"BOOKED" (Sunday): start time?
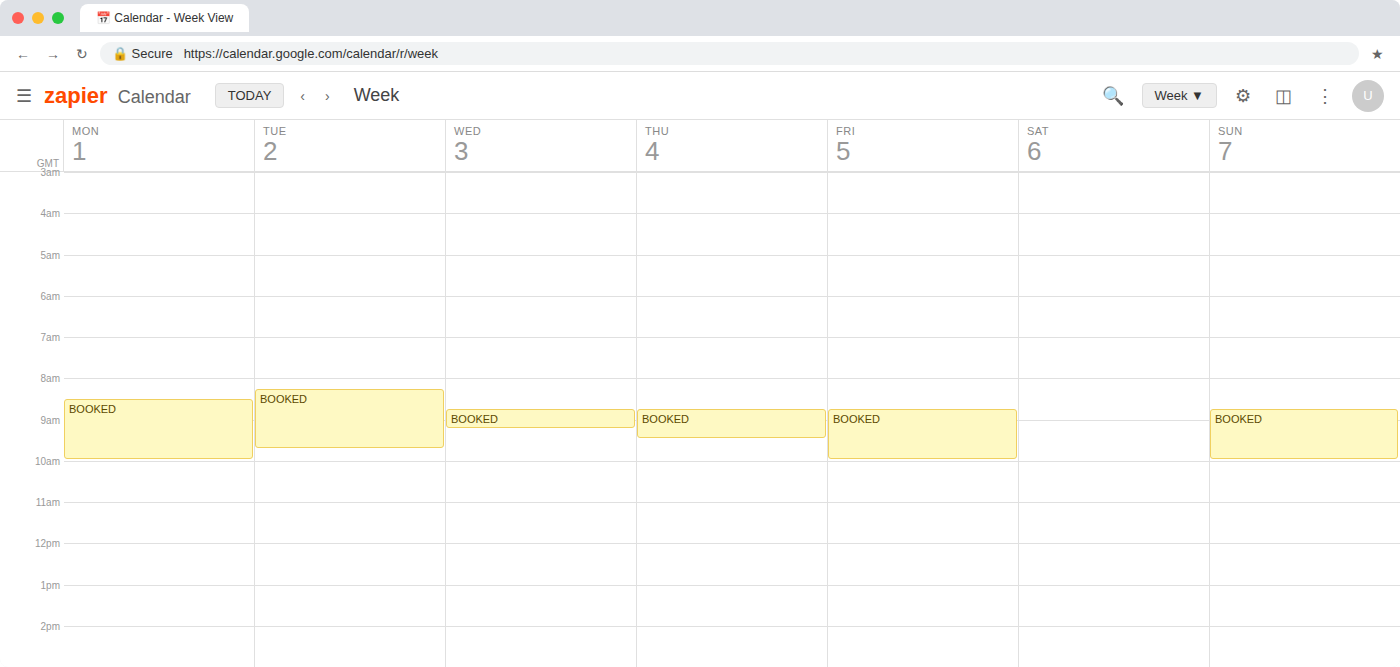
8:45 AM